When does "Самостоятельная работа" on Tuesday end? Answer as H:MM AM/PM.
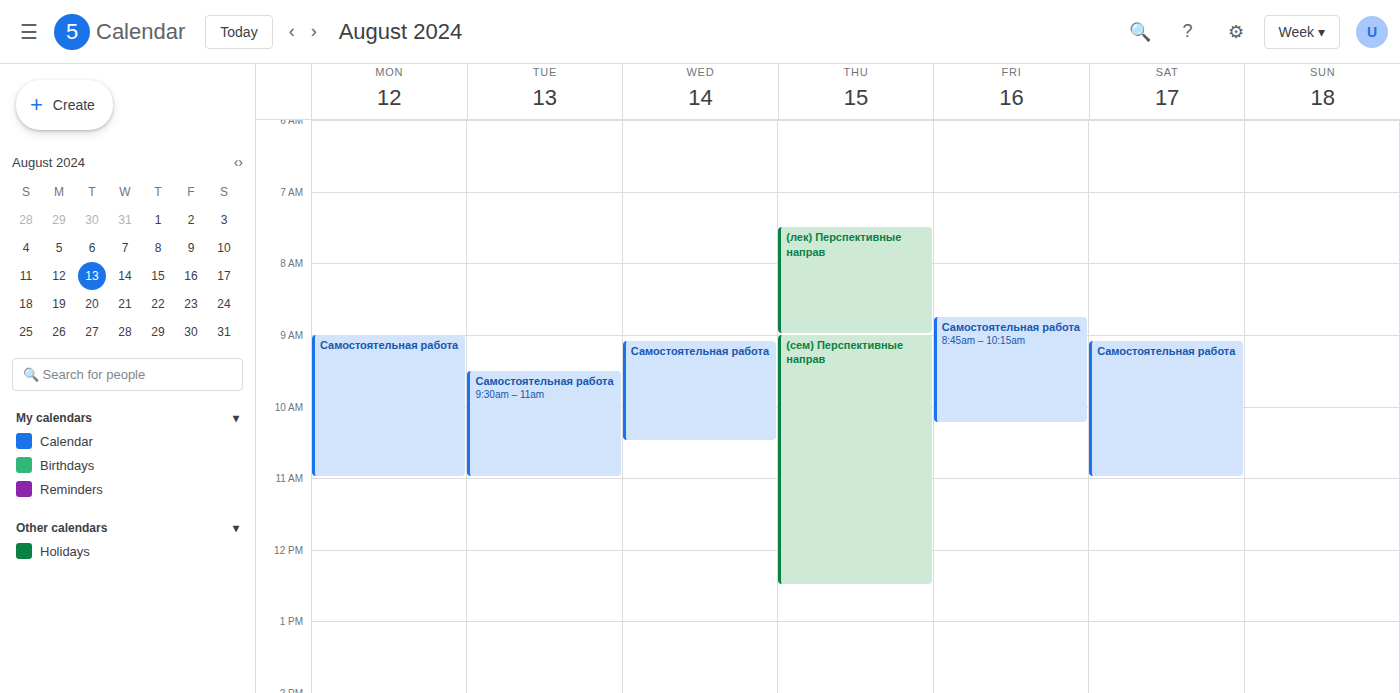
11:00 AM